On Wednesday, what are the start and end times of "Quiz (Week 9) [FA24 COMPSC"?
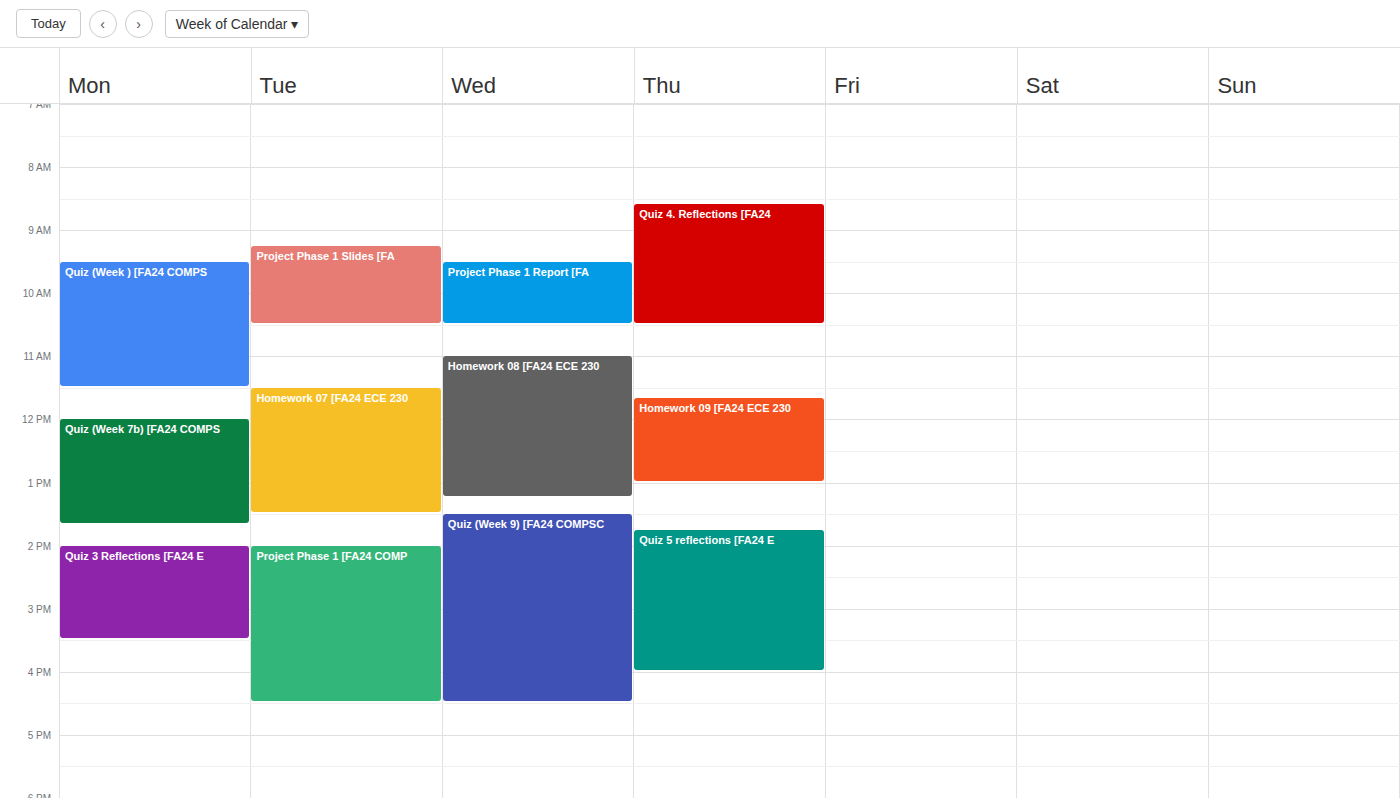
1:30 PM to 4:30 PM